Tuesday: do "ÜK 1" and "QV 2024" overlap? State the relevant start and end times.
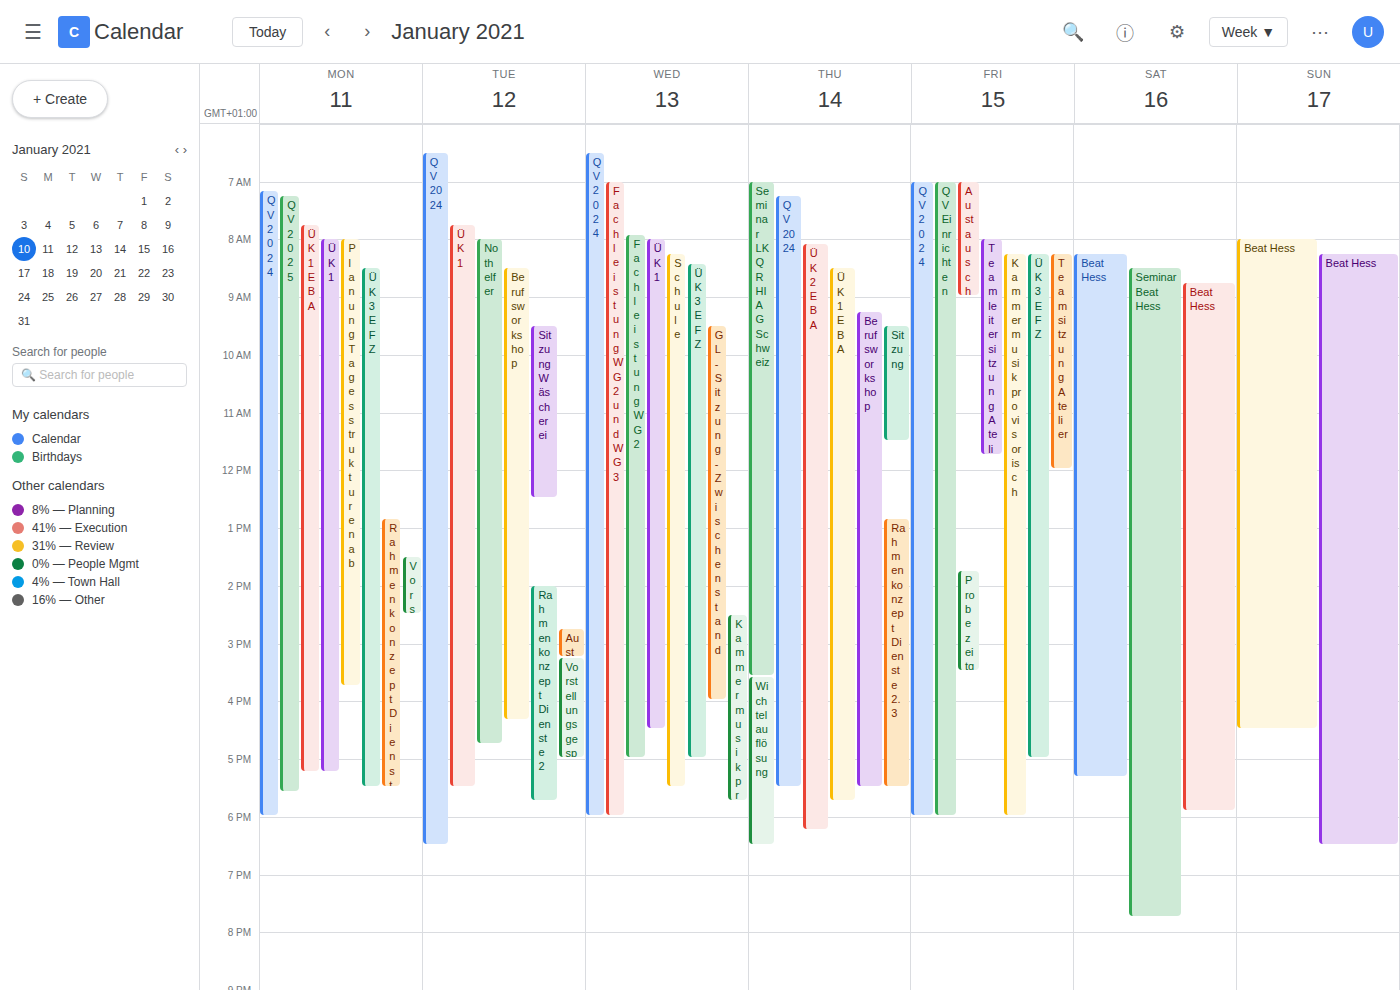
"ÜK 1" runs 7:45 AM to 5:30 PM, inside "QV 2024" -- they overlap.